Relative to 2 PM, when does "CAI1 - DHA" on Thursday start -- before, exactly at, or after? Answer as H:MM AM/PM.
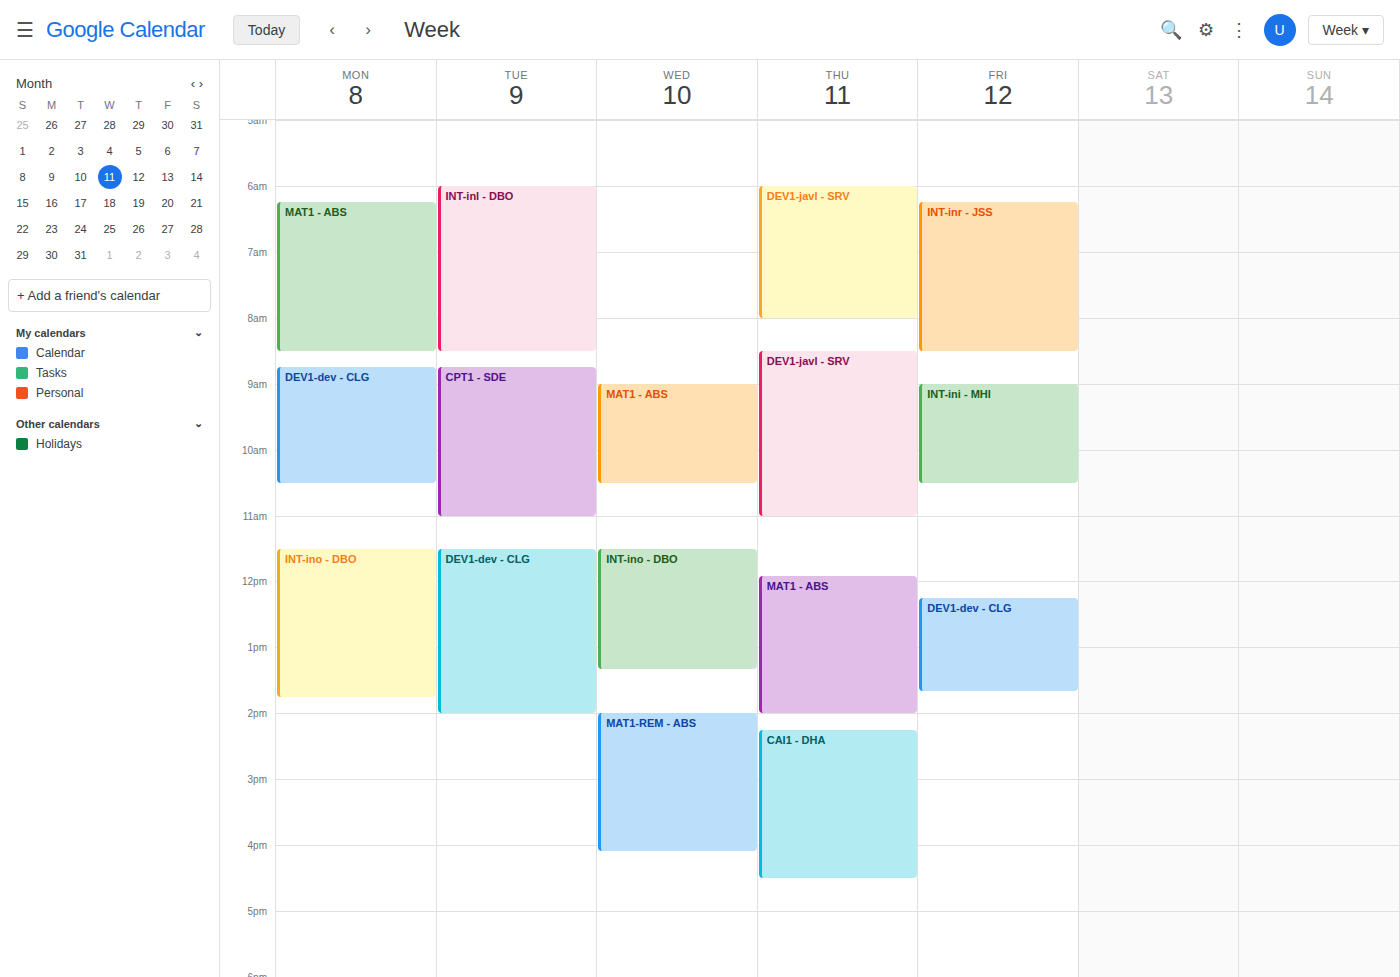
2:15 PM -- after 2 PM, 15 minutes below the 2 PM line.